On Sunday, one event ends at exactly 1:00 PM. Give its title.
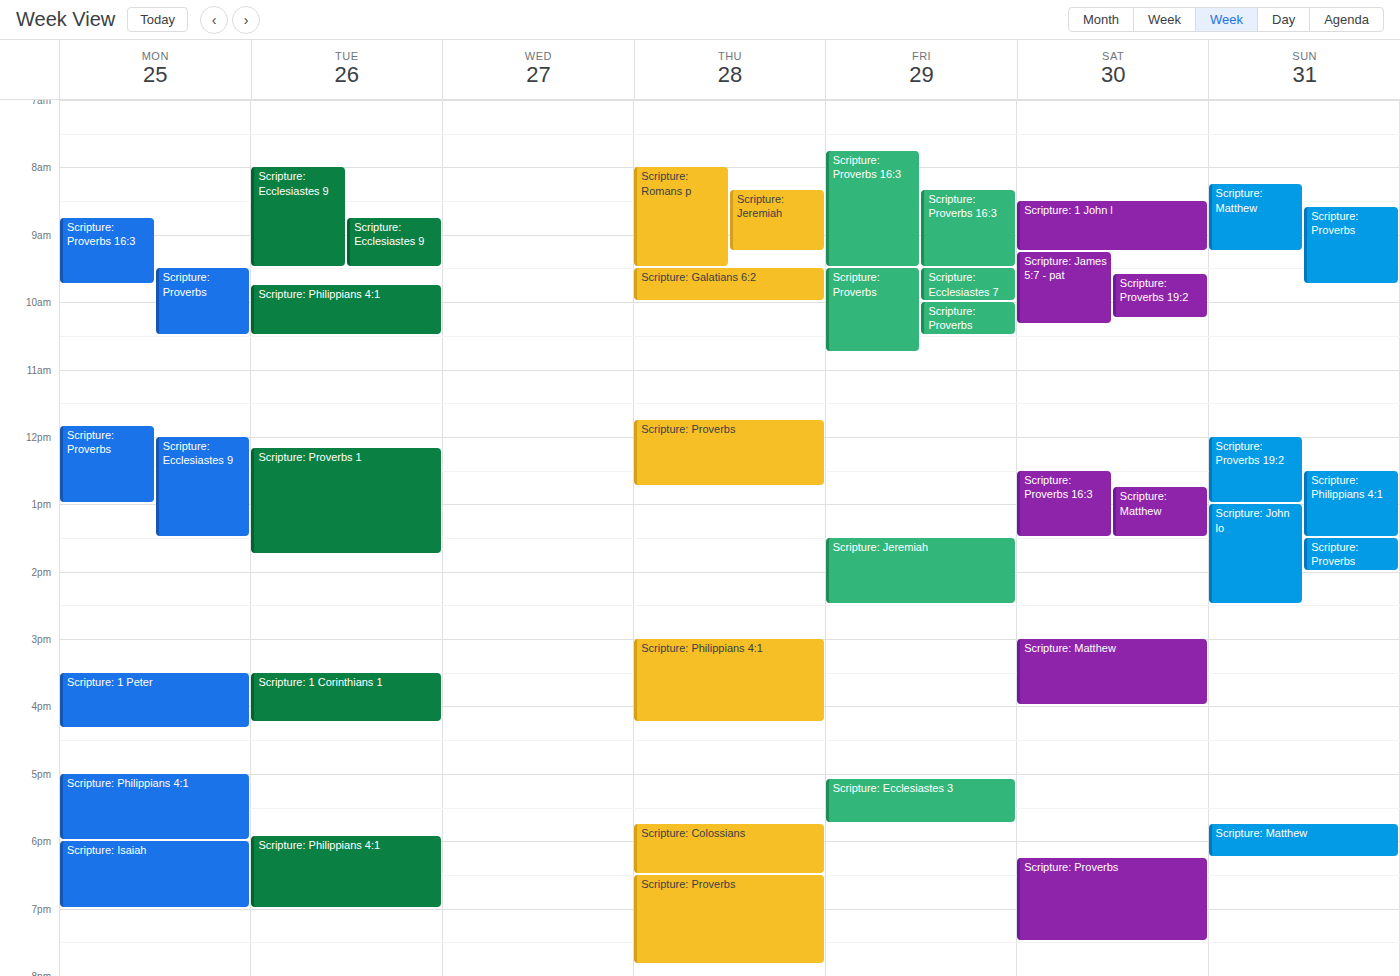
"Scripture: Proverbs 19:2"